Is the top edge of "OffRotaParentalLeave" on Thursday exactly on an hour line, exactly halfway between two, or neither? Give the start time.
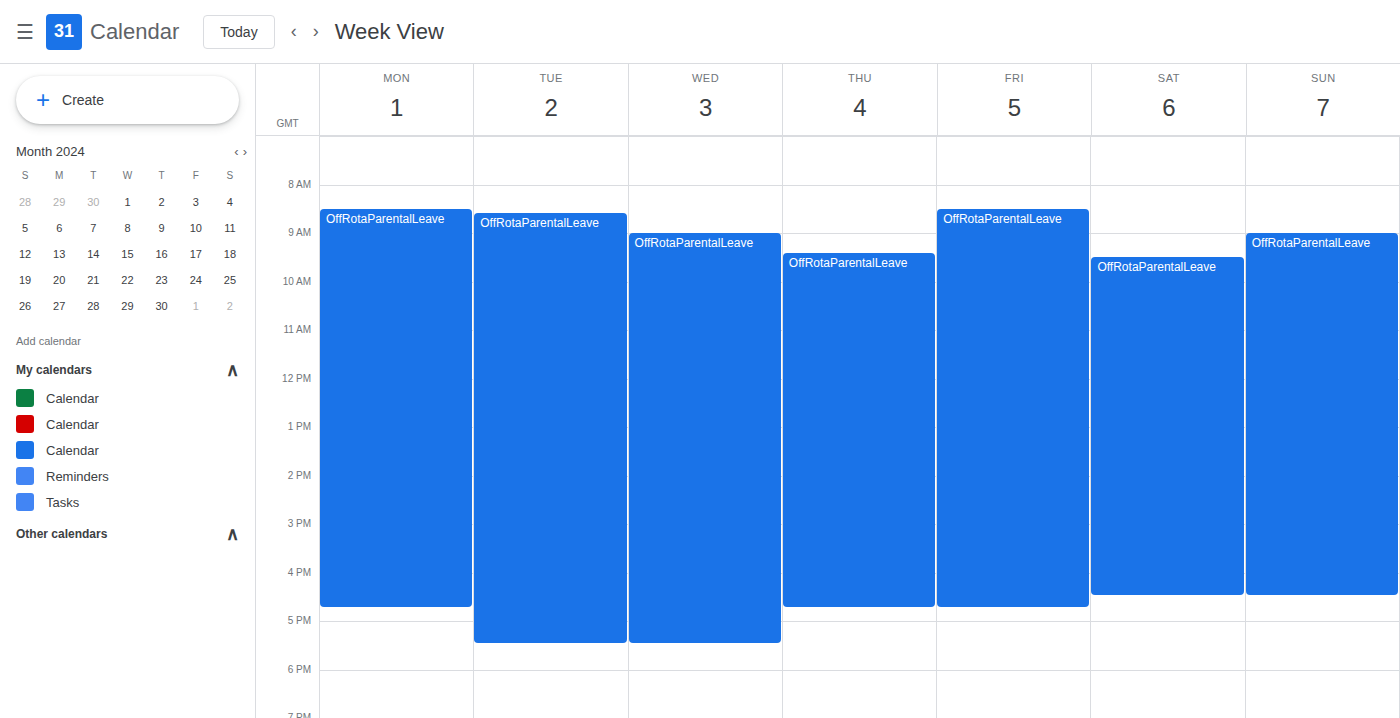
9:25 AM -- neither: 25 minutes below the 9 AM line and 35 minutes above the 10 AM line.